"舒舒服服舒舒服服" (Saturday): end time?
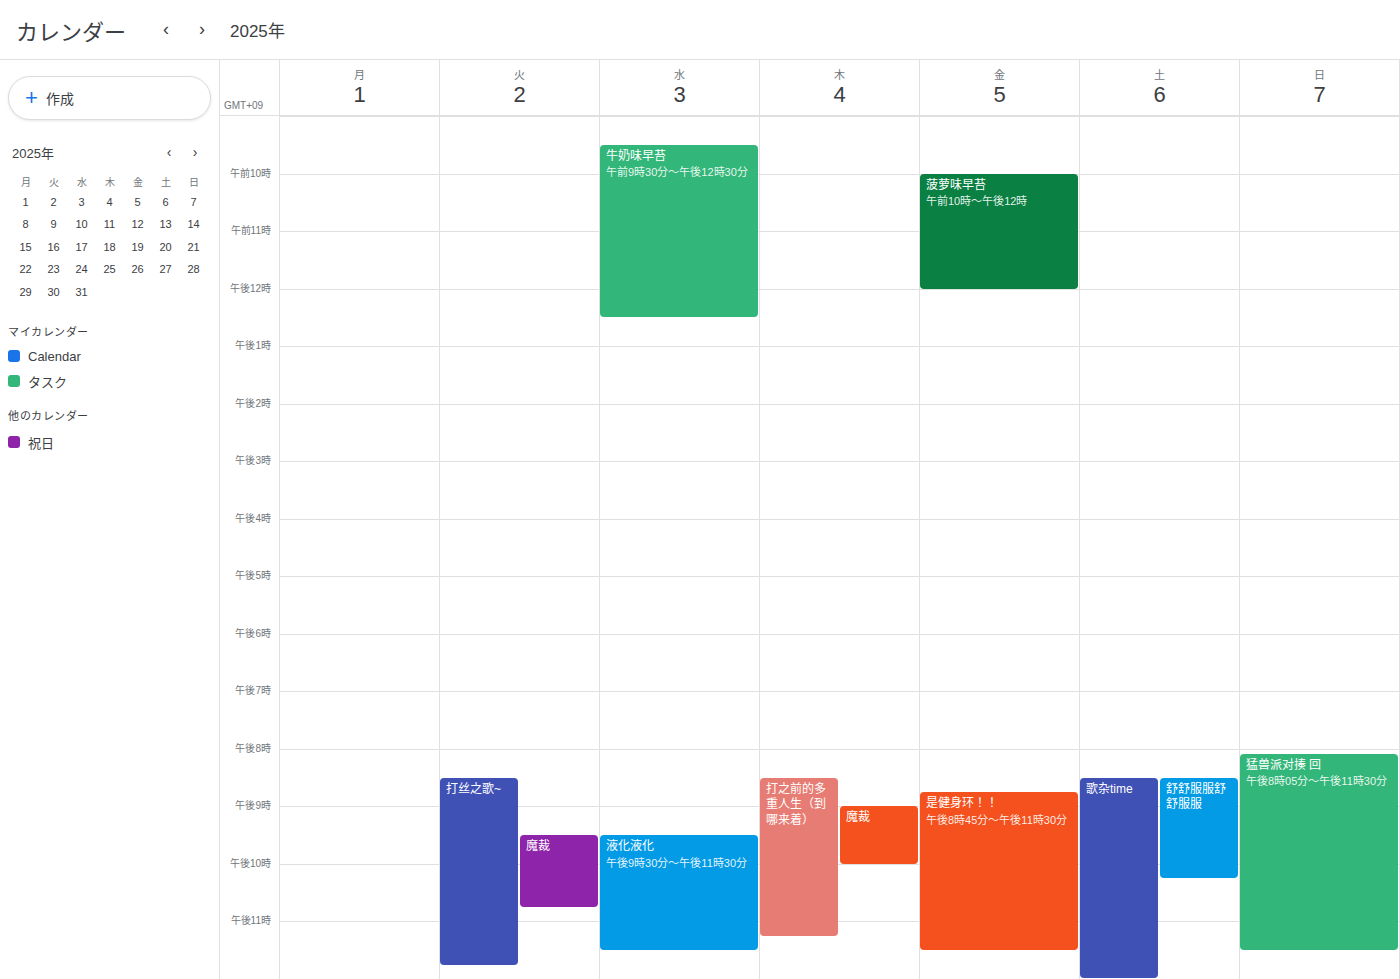
10:15 PM